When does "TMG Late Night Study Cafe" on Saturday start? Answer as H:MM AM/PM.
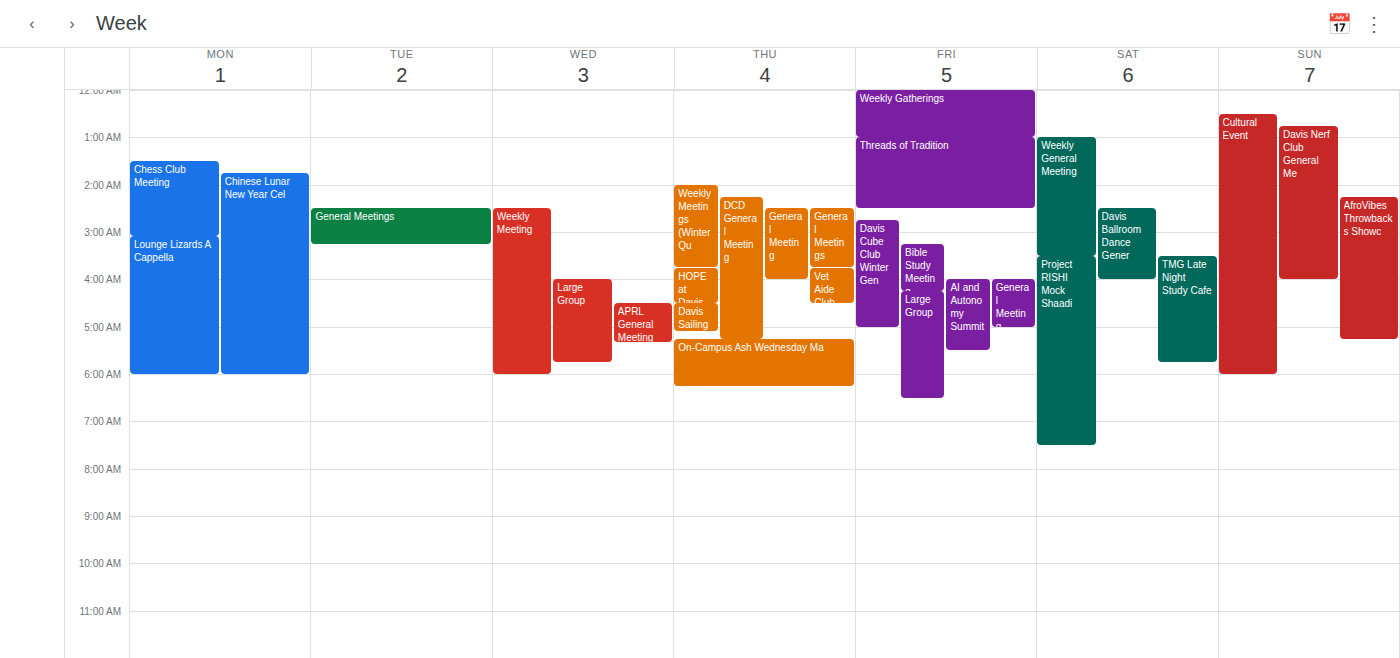
3:30 AM